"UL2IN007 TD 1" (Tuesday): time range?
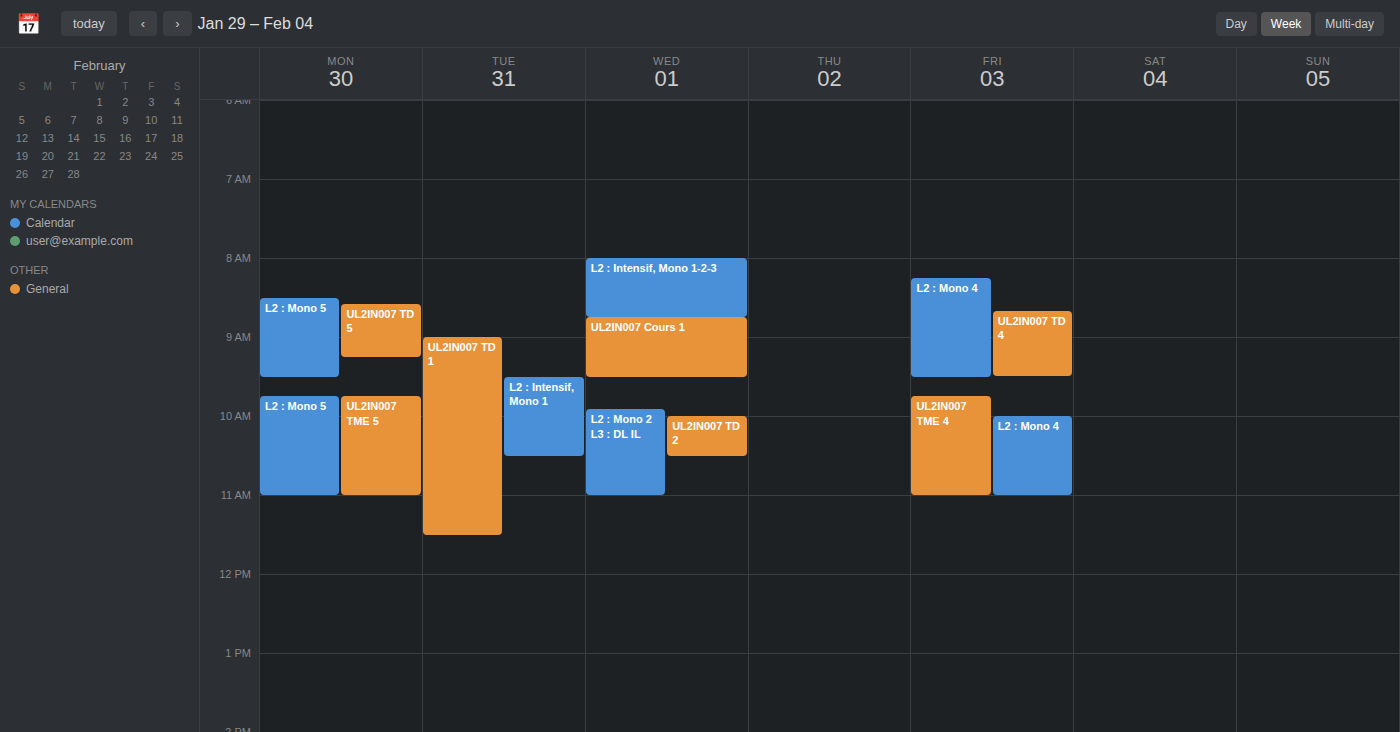
9:00 AM to 11:30 AM